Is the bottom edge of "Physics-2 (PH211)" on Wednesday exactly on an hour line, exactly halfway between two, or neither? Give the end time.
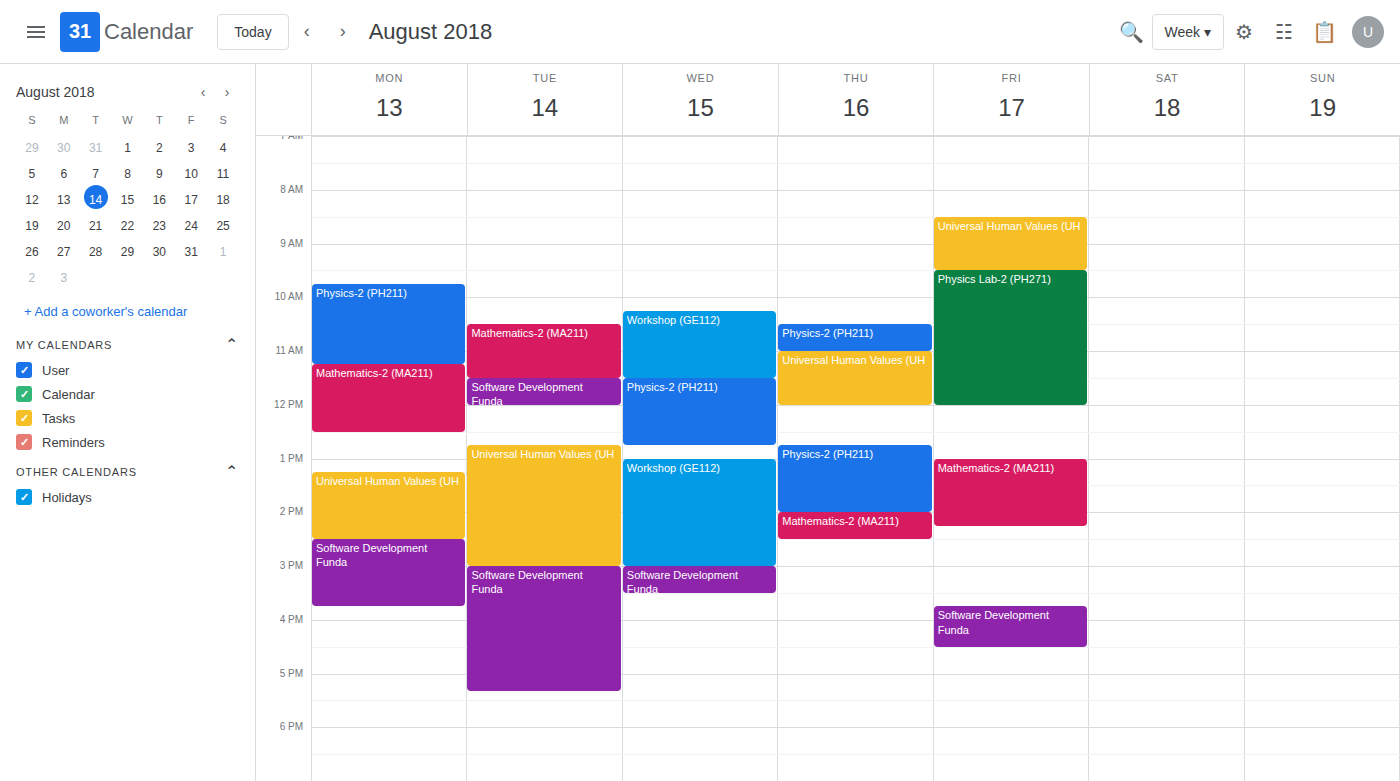
12:45 PM -- neither: three quarters of the way from the 12 PM line to the 1 PM line.